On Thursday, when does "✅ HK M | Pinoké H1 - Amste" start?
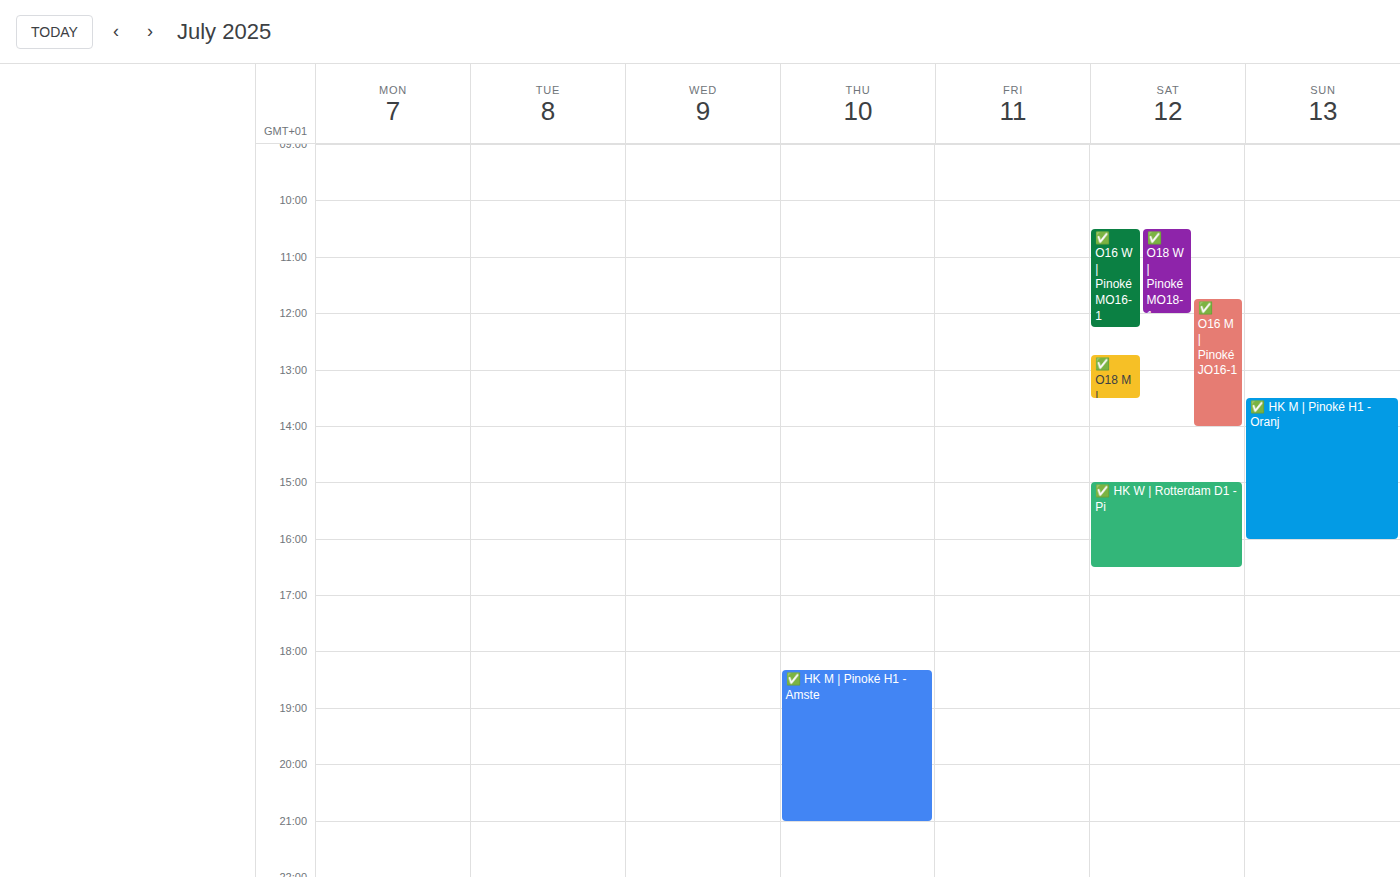
6:20 PM